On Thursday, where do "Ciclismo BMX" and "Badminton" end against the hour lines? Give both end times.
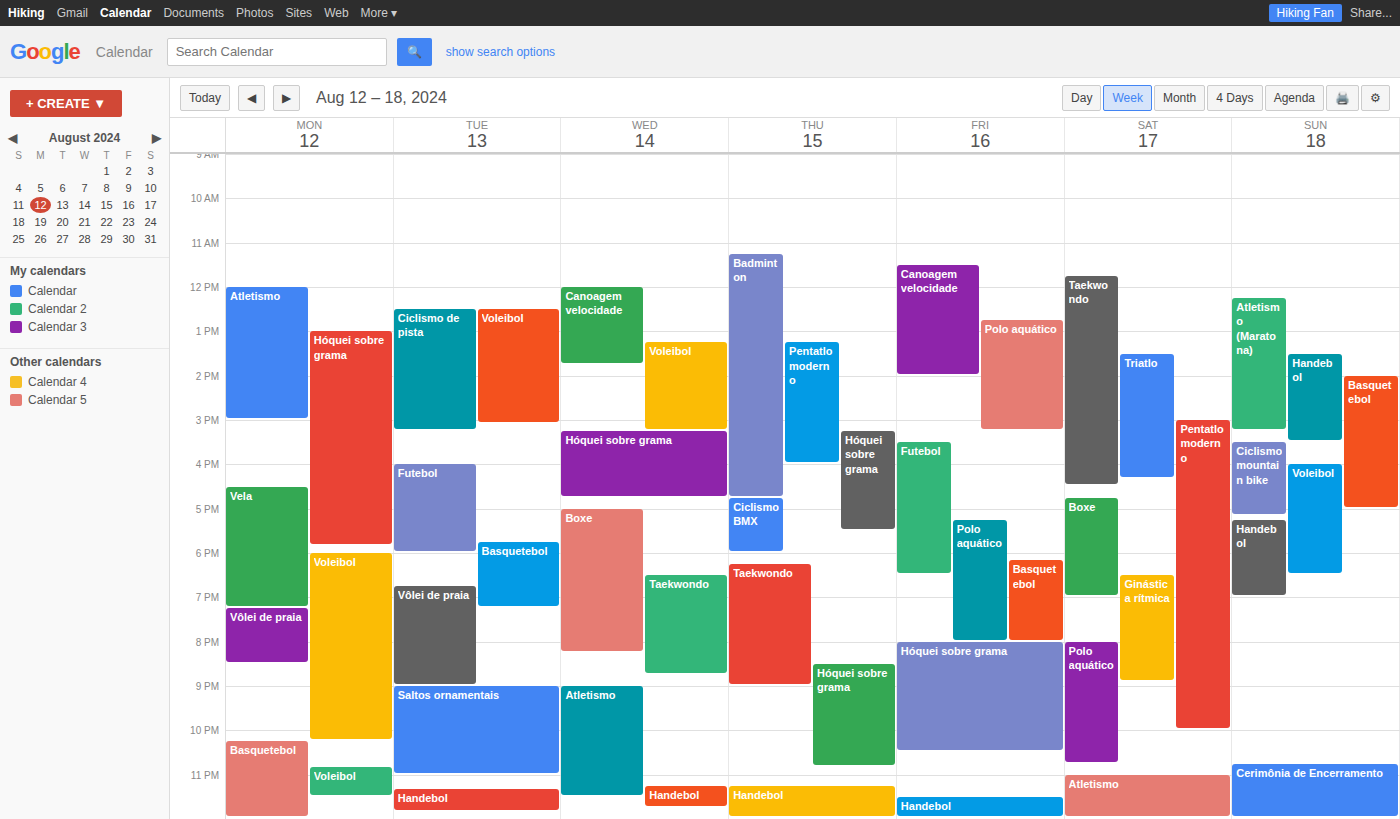
"Ciclismo BMX": 6:00 PM, exactly on the 6 PM line. "Badminton": 4:45 PM, neither: three quarters of the way from the 4 PM line to the 5 PM line.